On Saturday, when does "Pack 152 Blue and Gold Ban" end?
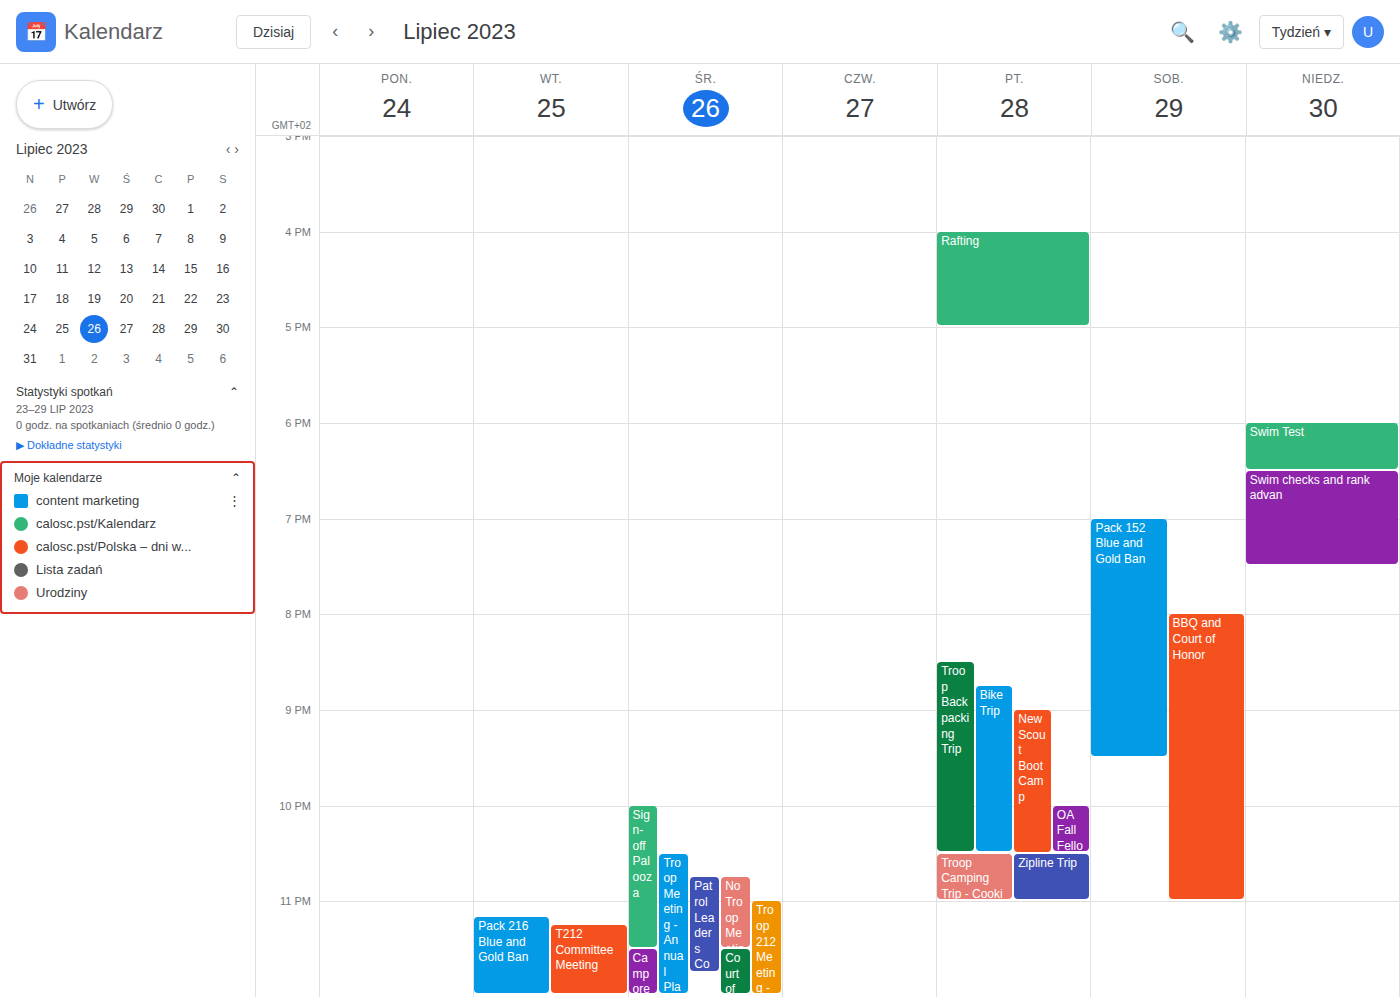
9:30 PM